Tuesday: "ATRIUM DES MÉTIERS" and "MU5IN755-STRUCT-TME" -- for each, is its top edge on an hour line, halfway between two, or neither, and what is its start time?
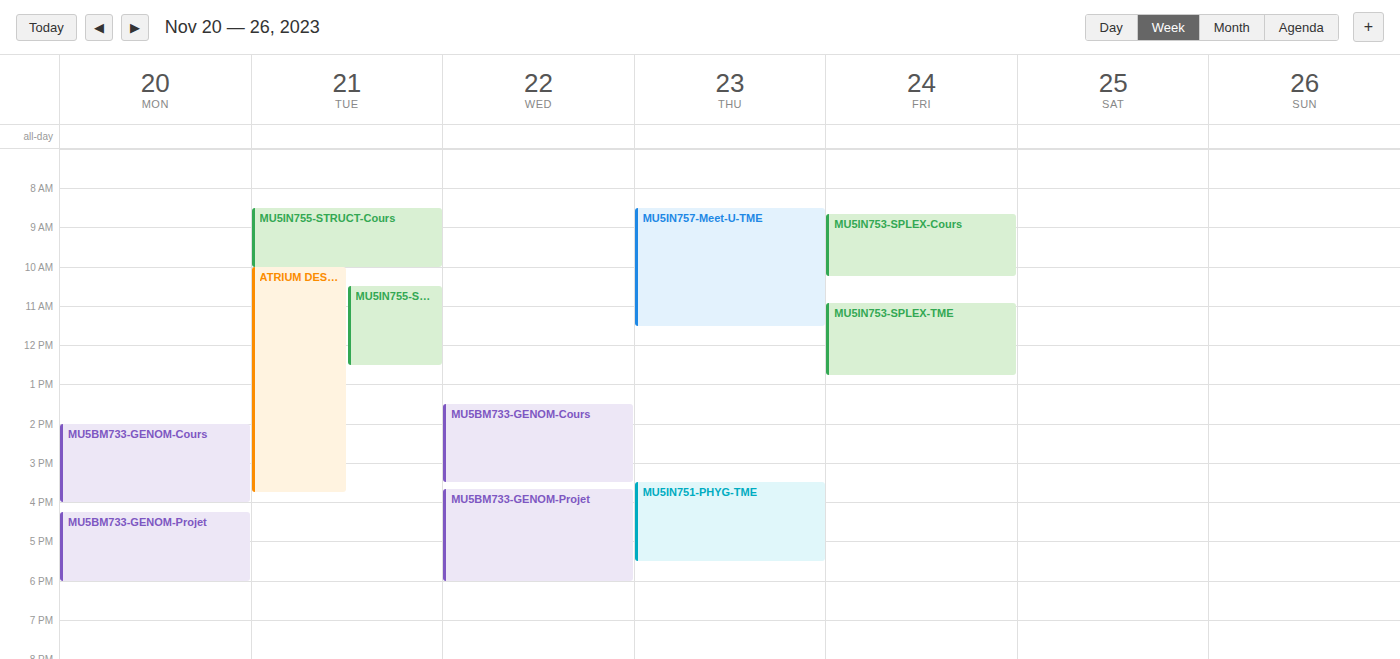
"ATRIUM DES MÉTIERS": 10:00 AM, exactly on the 10 AM line. "MU5IN755-STRUCT-TME": 10:30 AM, halfway between the 10 AM and 11 AM lines.